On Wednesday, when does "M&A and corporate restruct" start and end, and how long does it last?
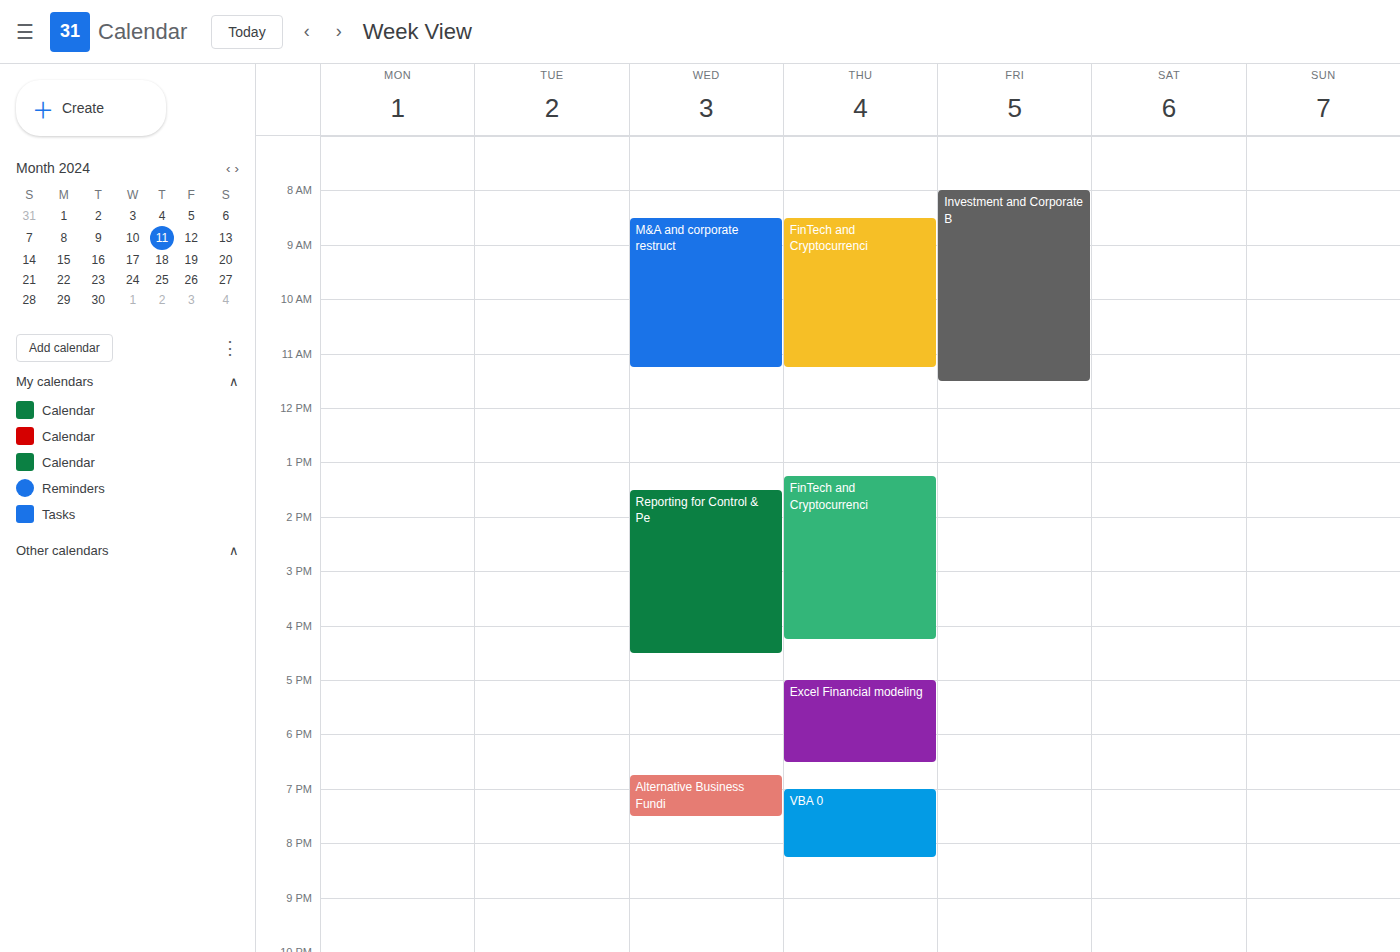
08:30 to 11:15, 2 hours 45 minutes